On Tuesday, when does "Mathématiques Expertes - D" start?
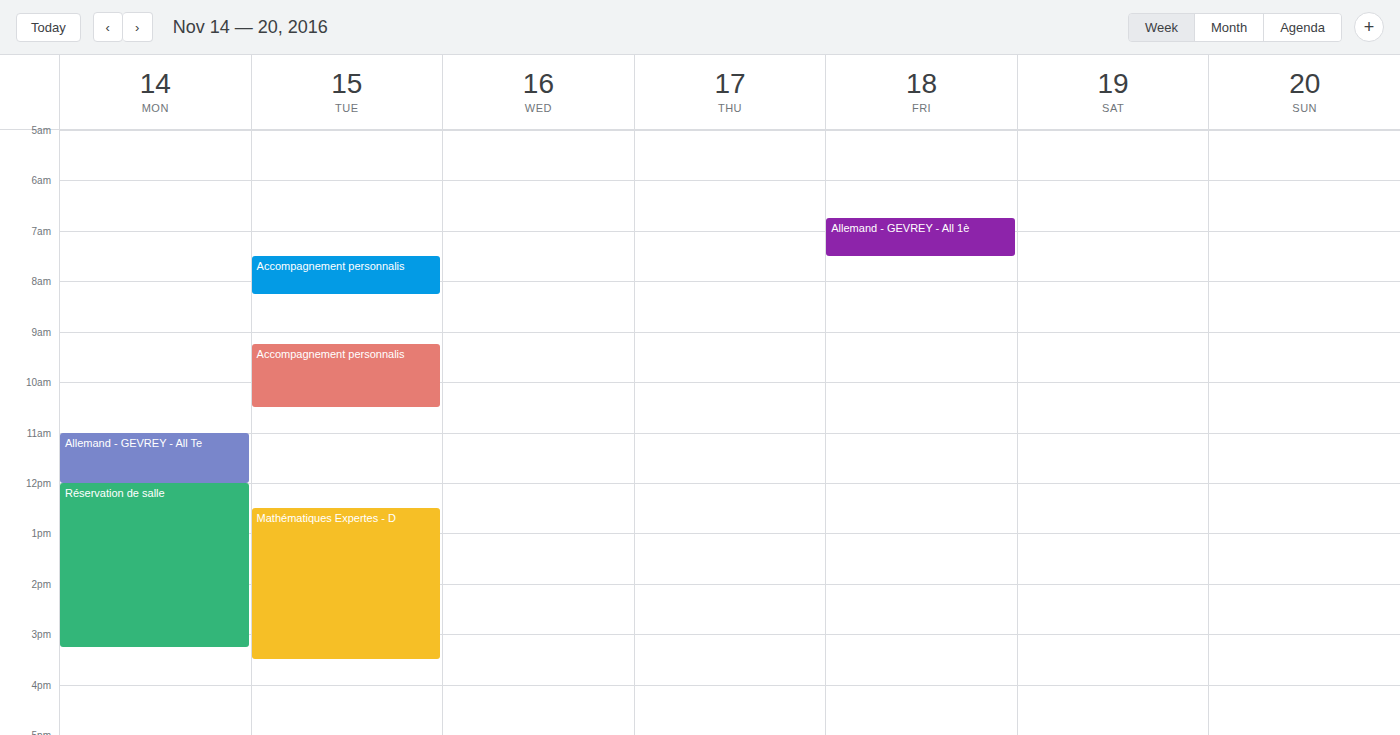
12:30 PM